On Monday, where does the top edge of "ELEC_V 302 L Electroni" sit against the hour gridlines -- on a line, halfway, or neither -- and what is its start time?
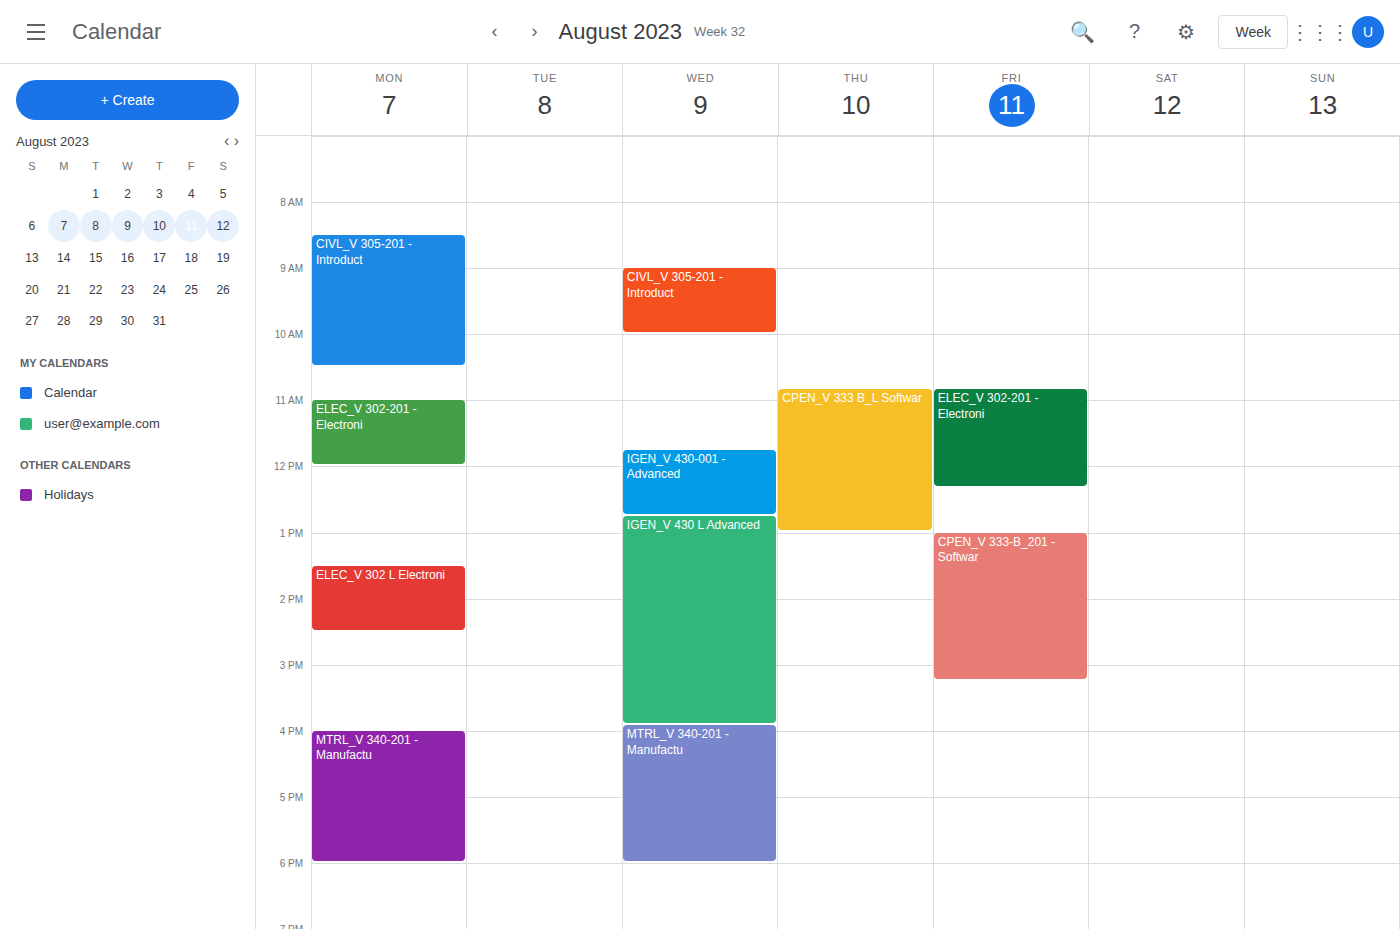
1:30 PM -- halfway between the 1 PM and 2 PM lines.